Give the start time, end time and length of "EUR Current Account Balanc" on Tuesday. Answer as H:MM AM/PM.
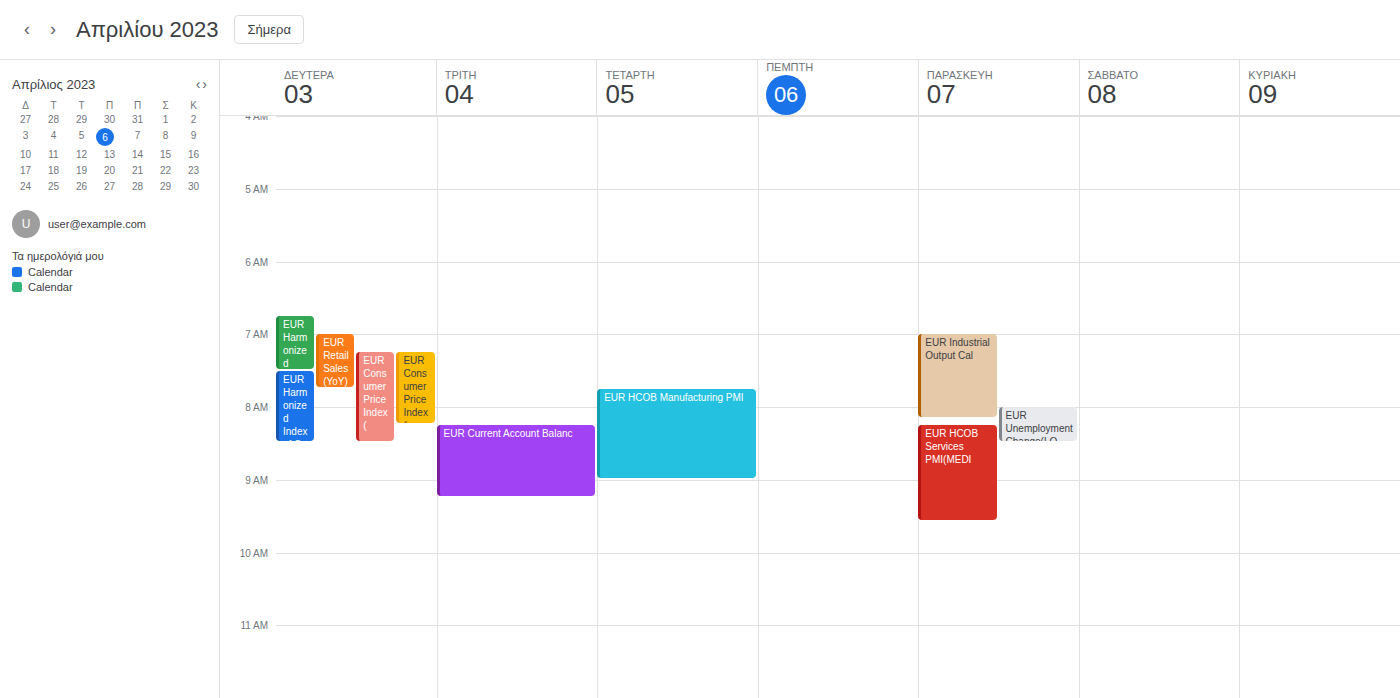
8:15 AM to 9:15 AM, 1 hour